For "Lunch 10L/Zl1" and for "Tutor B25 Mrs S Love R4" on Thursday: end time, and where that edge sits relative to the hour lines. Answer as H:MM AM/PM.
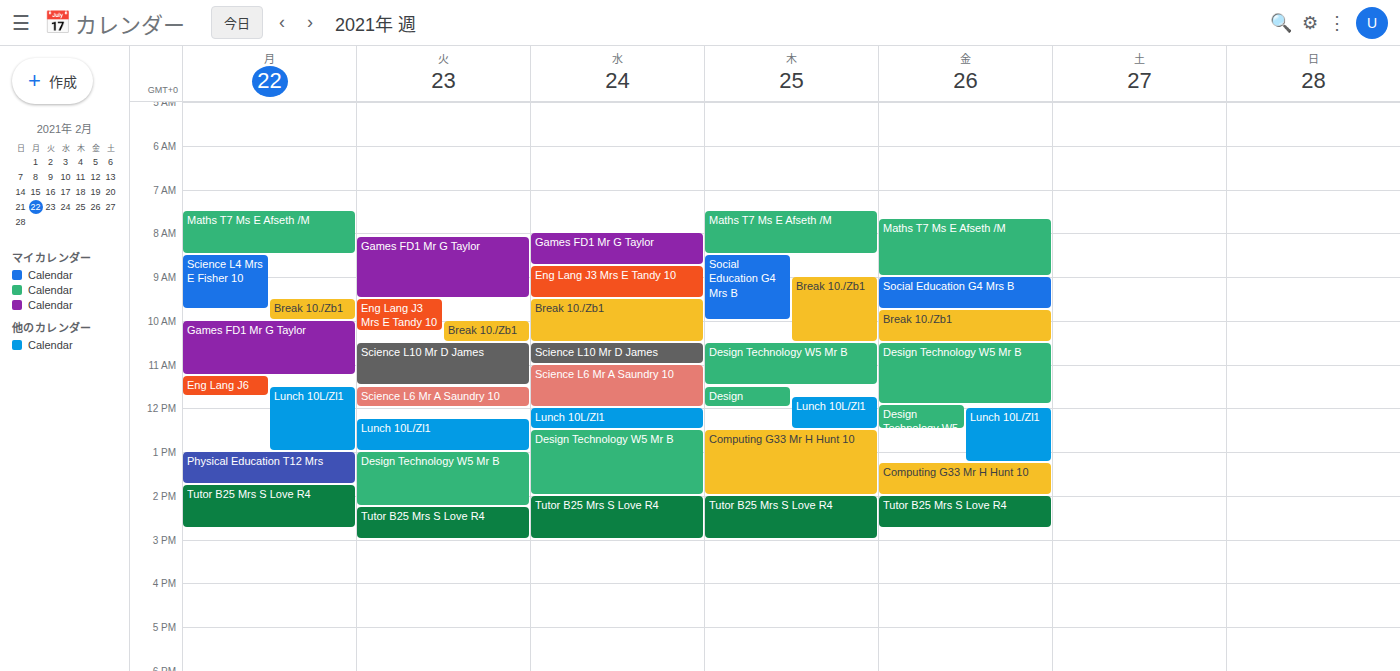
"Lunch 10L/Zl1": 12:30 PM, halfway between the 12 PM and 1 PM lines. "Tutor B25 Mrs S Love R4": 3:00 PM, exactly on the 3 PM line.